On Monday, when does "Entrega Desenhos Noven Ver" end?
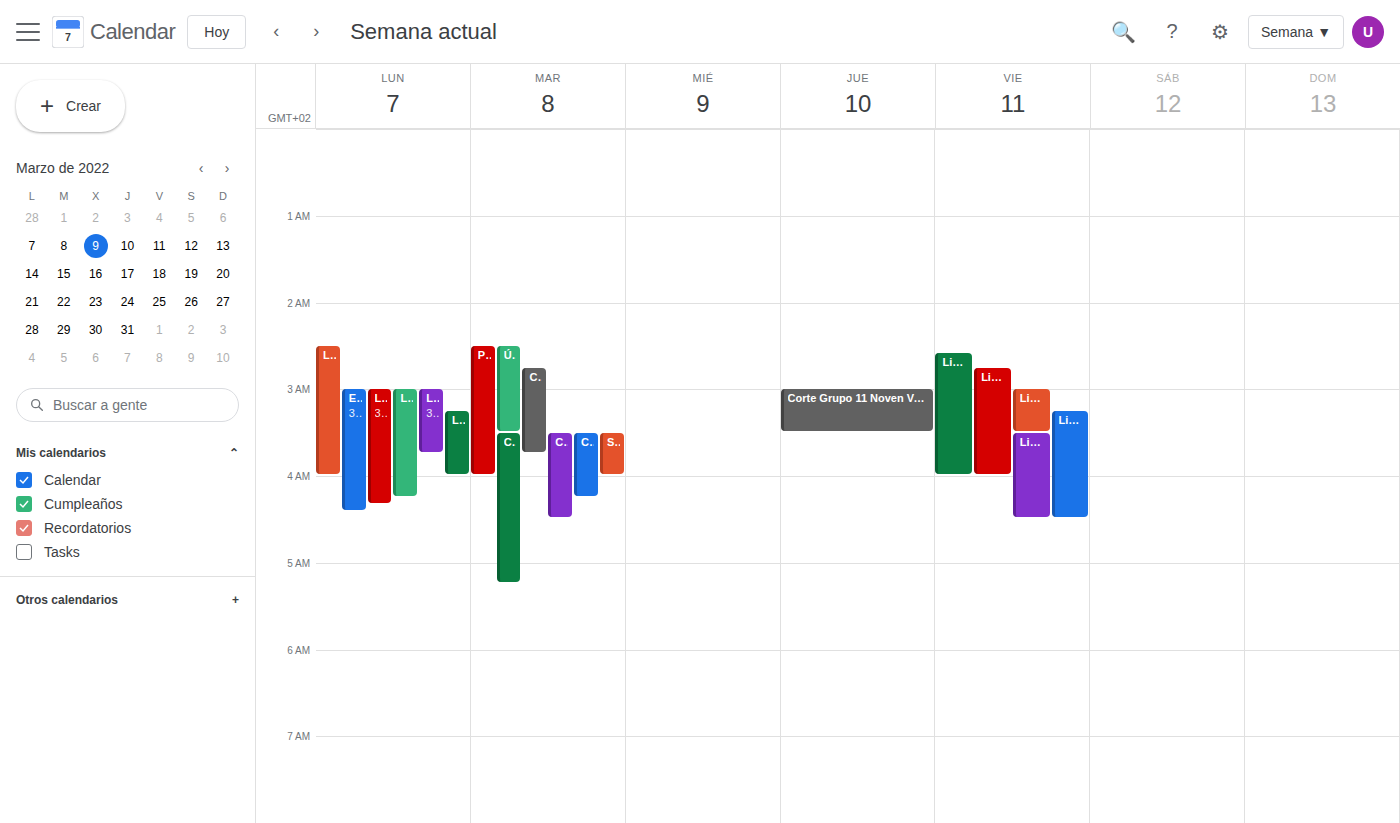
4:25 AM